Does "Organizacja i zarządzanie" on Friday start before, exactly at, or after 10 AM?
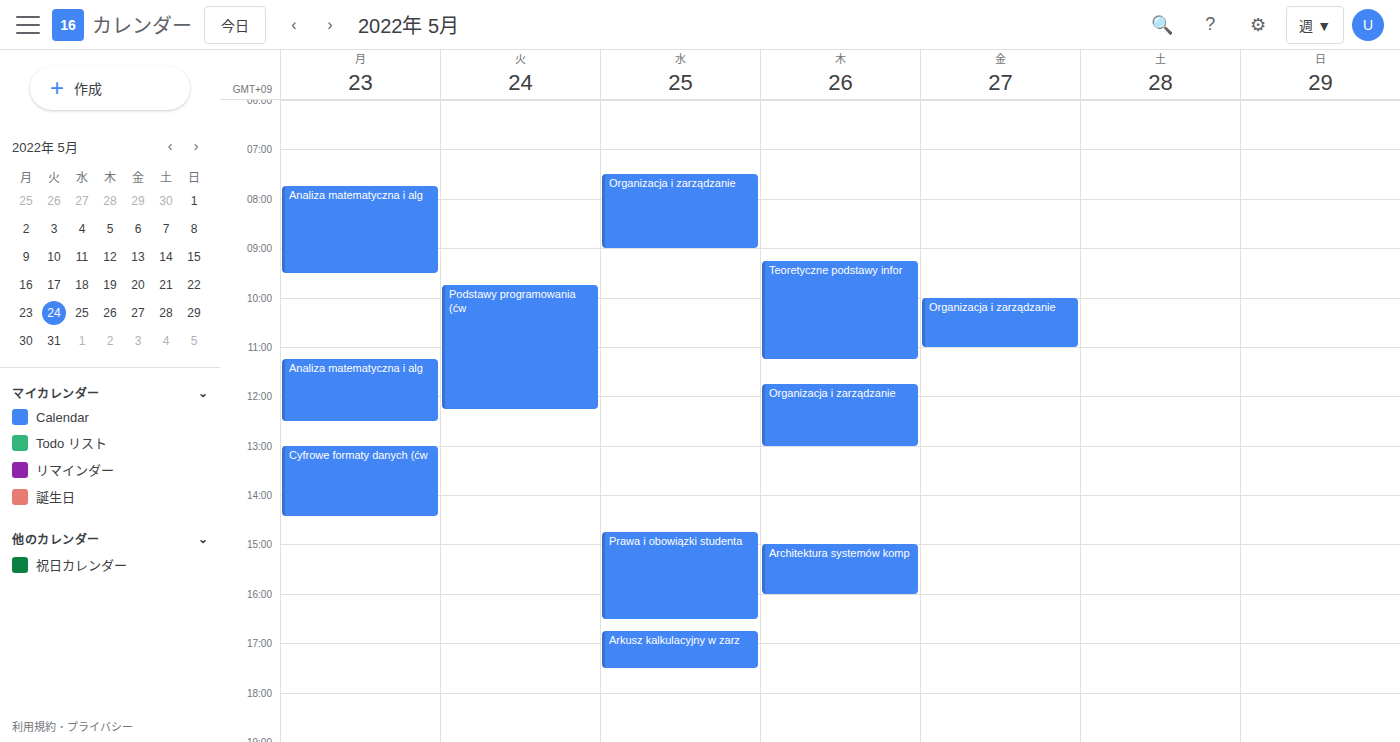
10:00 AM -- exactly at 10 AM, on the 10 AM line.